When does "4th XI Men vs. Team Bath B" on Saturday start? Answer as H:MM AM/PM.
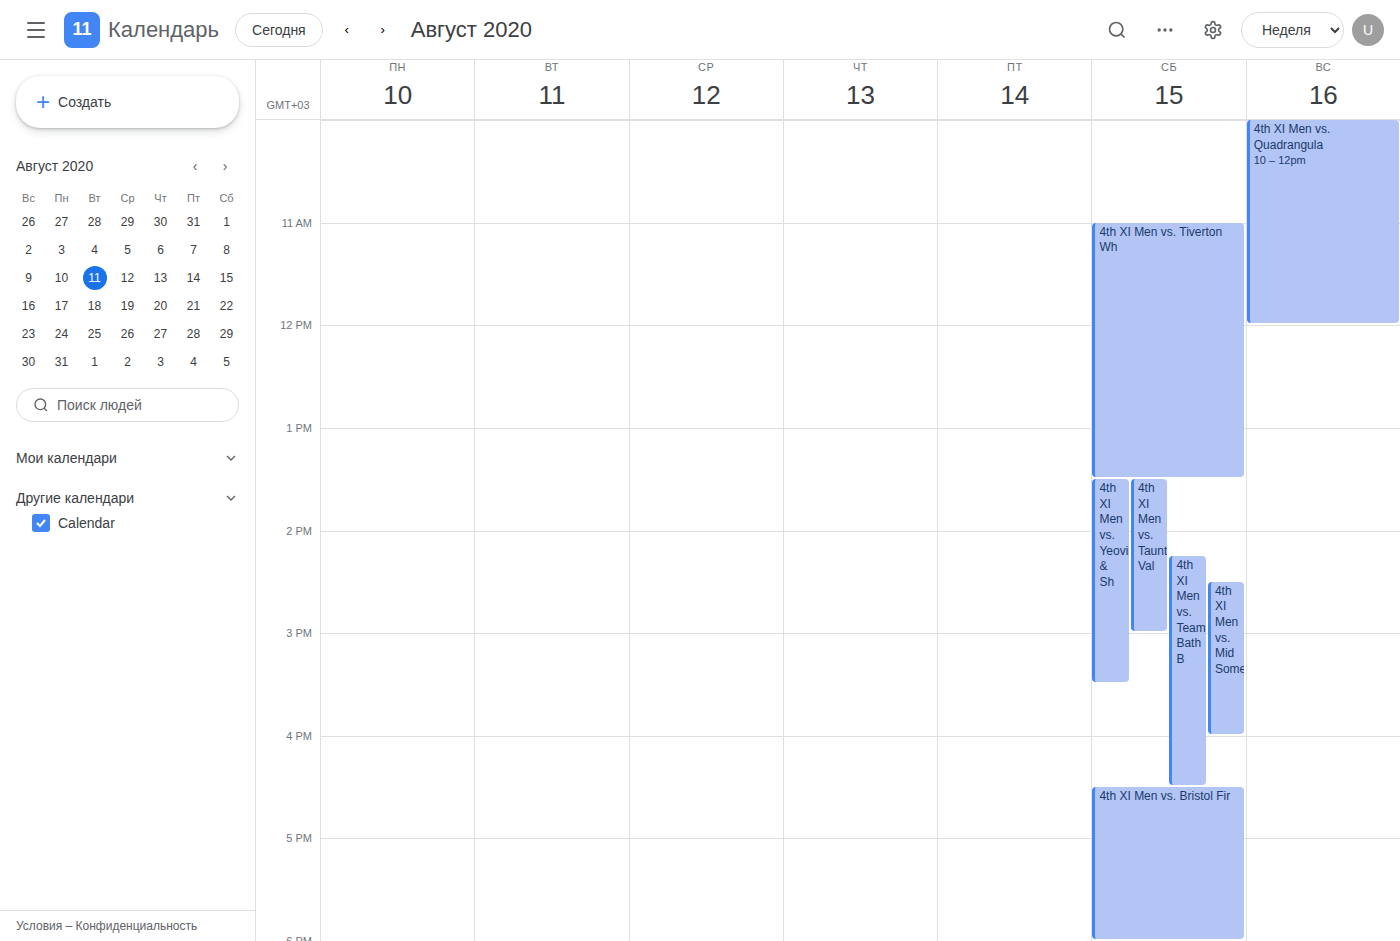
2:15 PM